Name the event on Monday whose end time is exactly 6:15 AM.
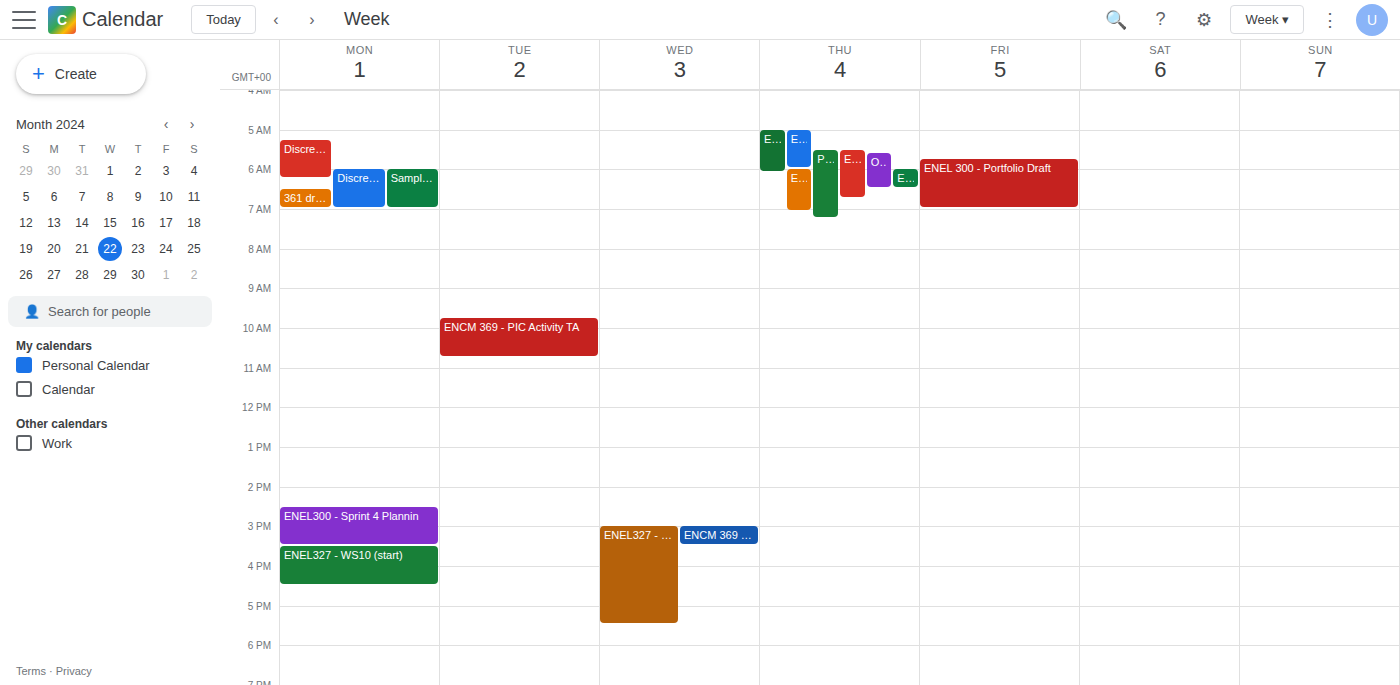
"Discrete-Time Fourier Tran"